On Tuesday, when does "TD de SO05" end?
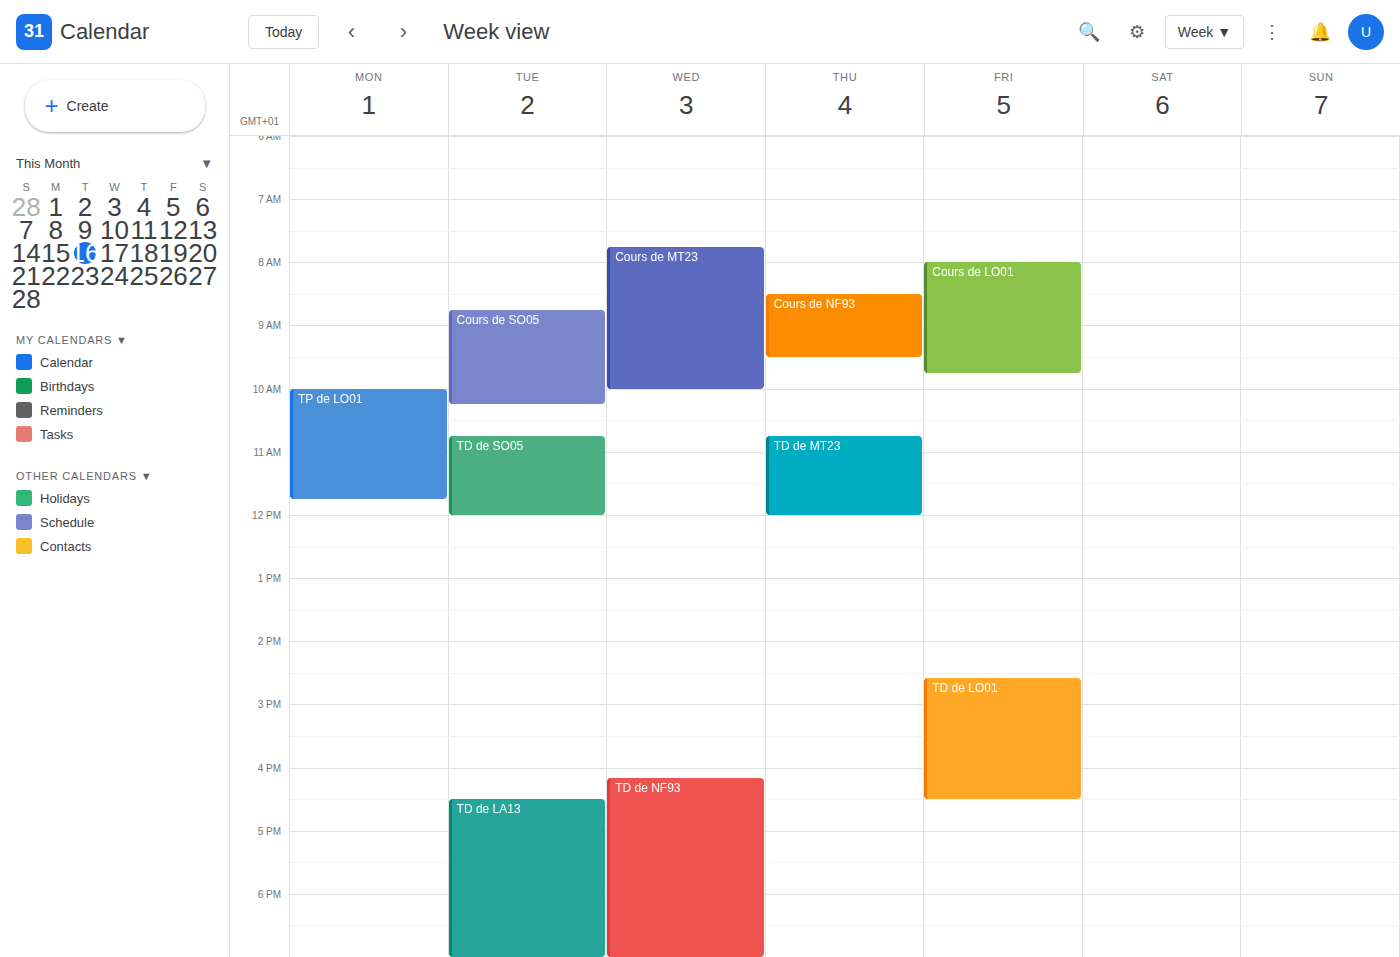
12:00